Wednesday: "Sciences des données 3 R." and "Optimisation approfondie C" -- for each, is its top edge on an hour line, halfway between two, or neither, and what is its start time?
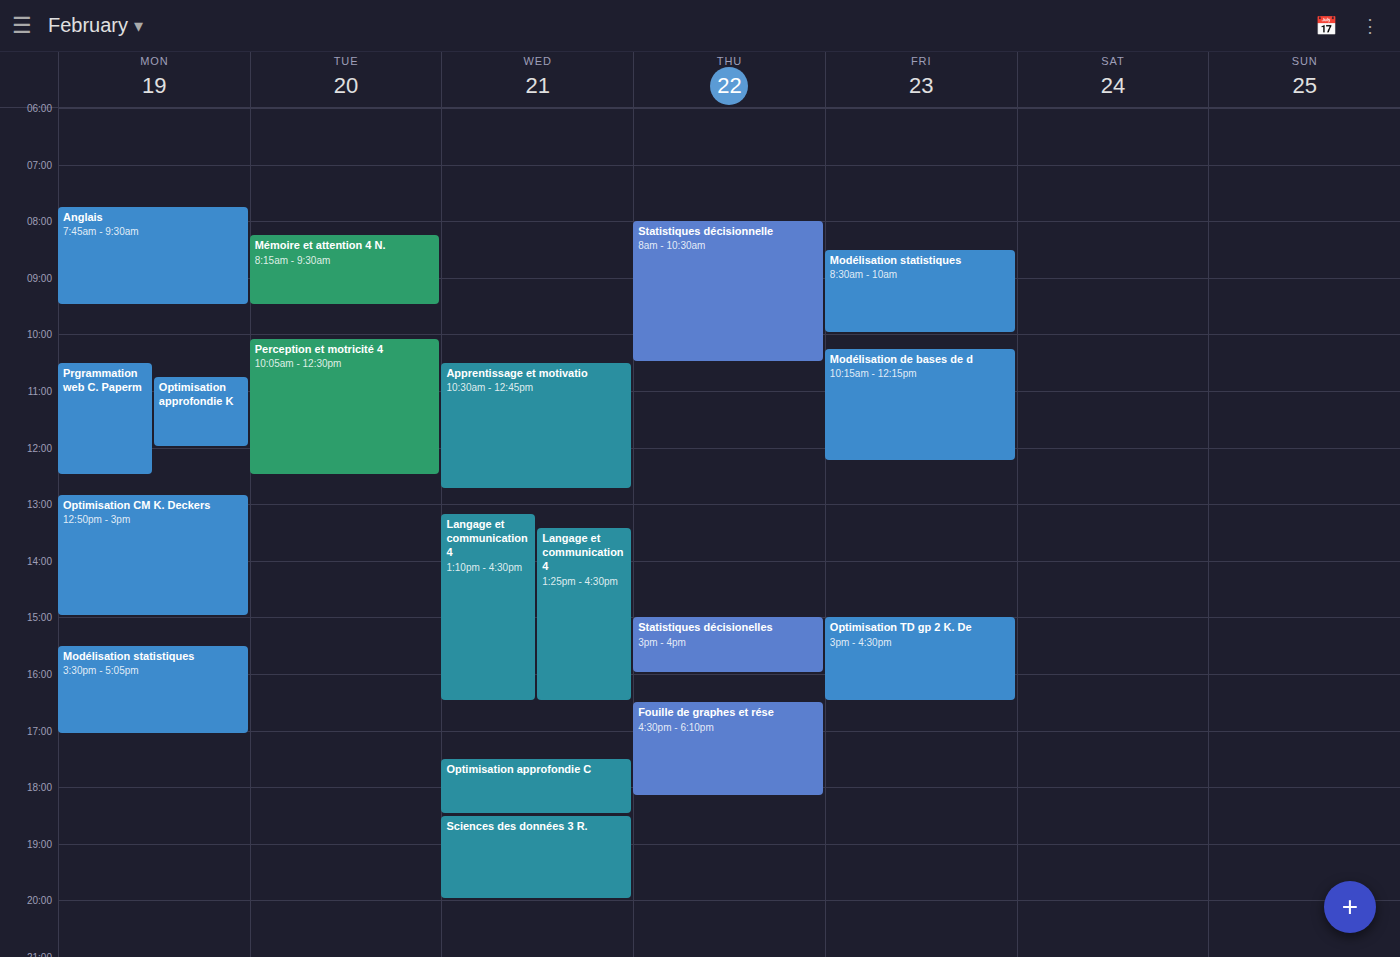
"Sciences des données 3 R.": 6:30 PM, halfway between the 6 PM and 7 PM lines. "Optimisation approfondie C": 5:30 PM, halfway between the 5 PM and 6 PM lines.